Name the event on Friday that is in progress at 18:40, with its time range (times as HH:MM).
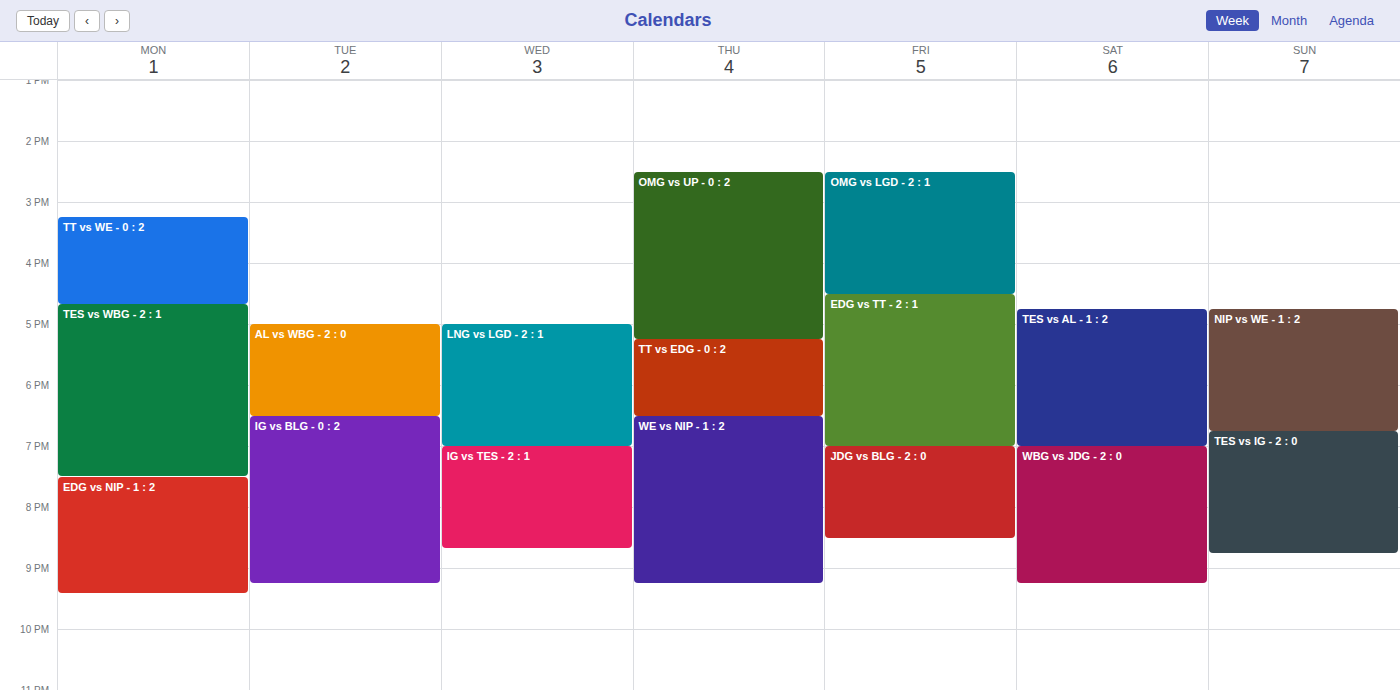
"EDG vs TT - 2 : 1", 16:30 to 19:00